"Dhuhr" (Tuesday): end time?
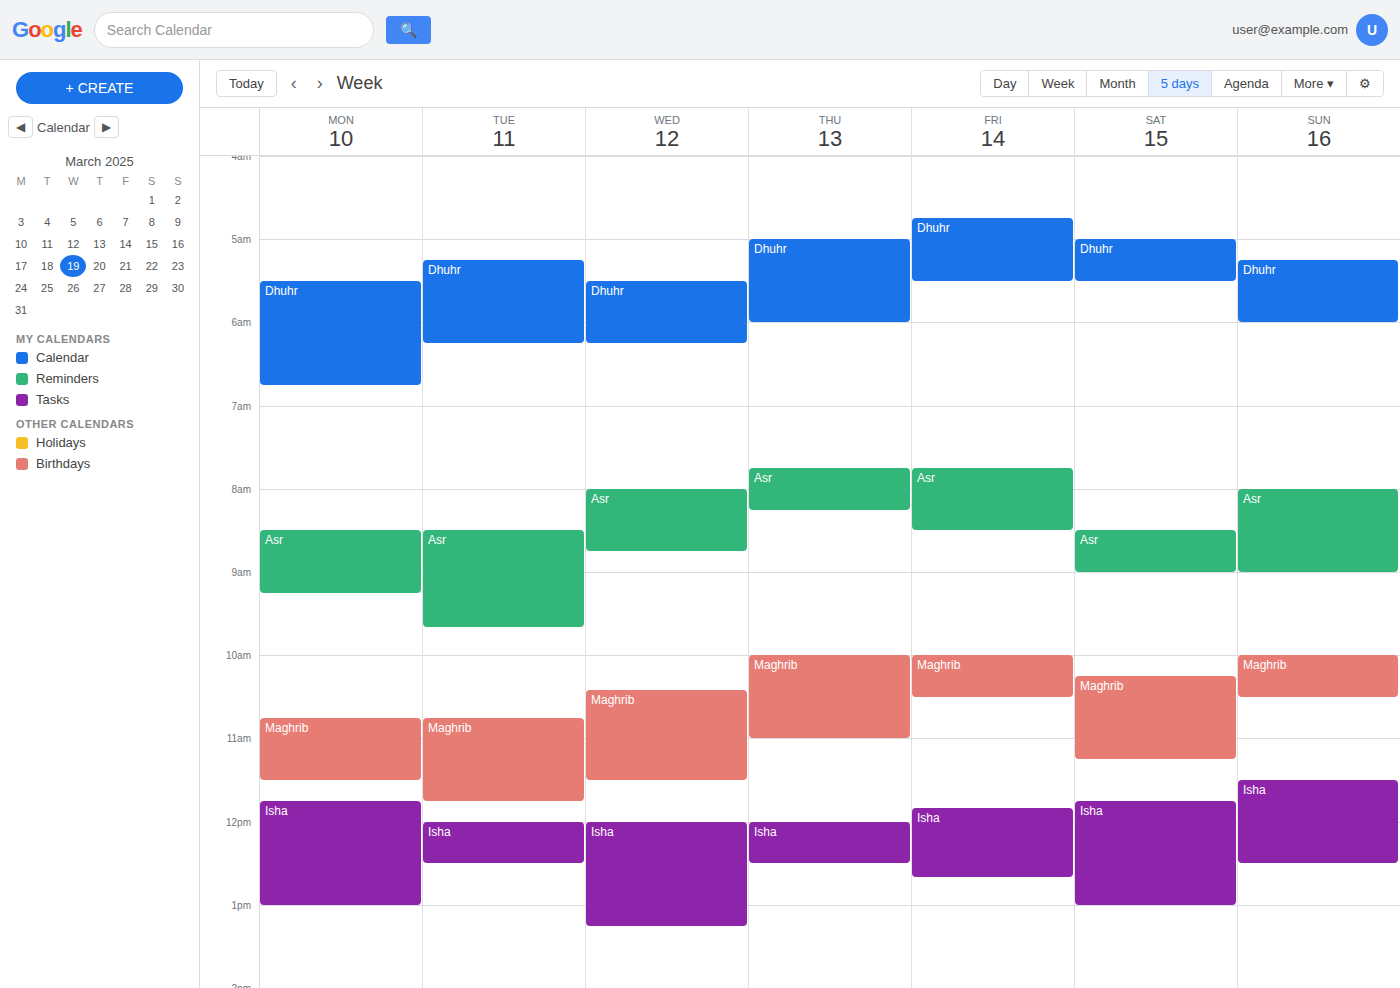
6:15 AM